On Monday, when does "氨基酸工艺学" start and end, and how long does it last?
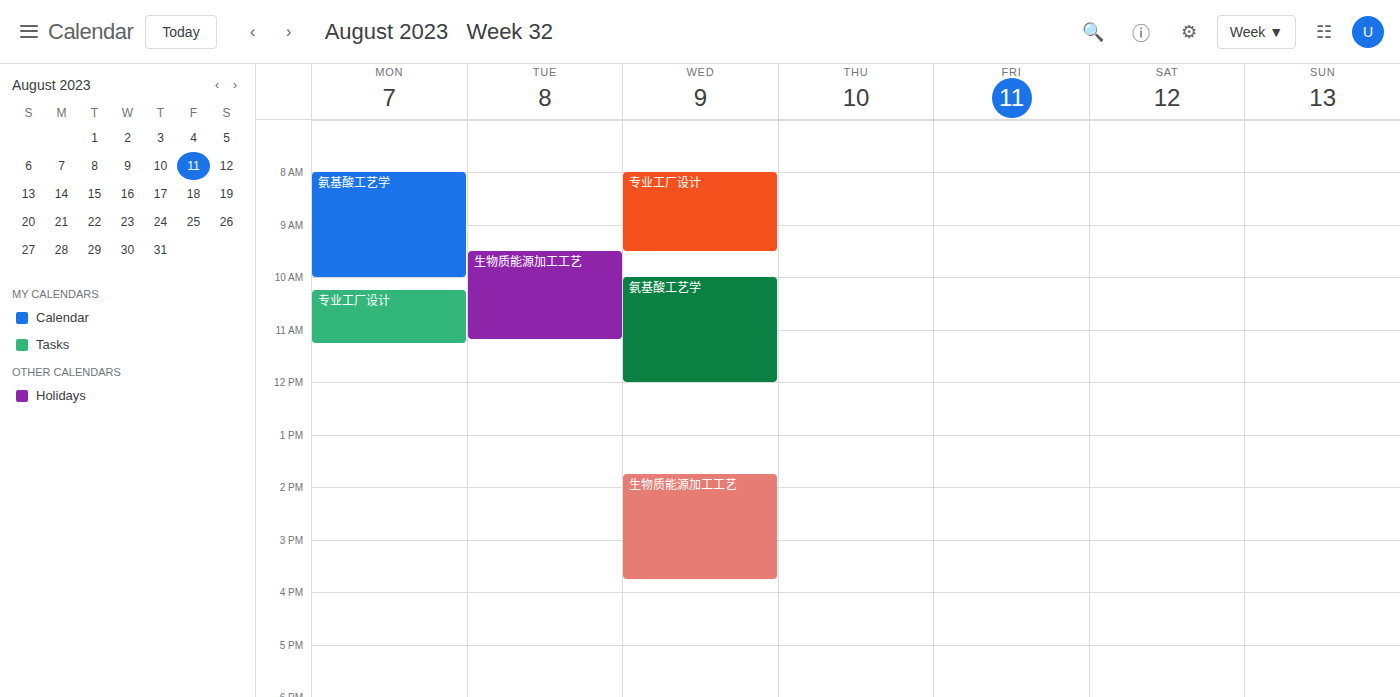
08:00 to 10:00, 2 hours